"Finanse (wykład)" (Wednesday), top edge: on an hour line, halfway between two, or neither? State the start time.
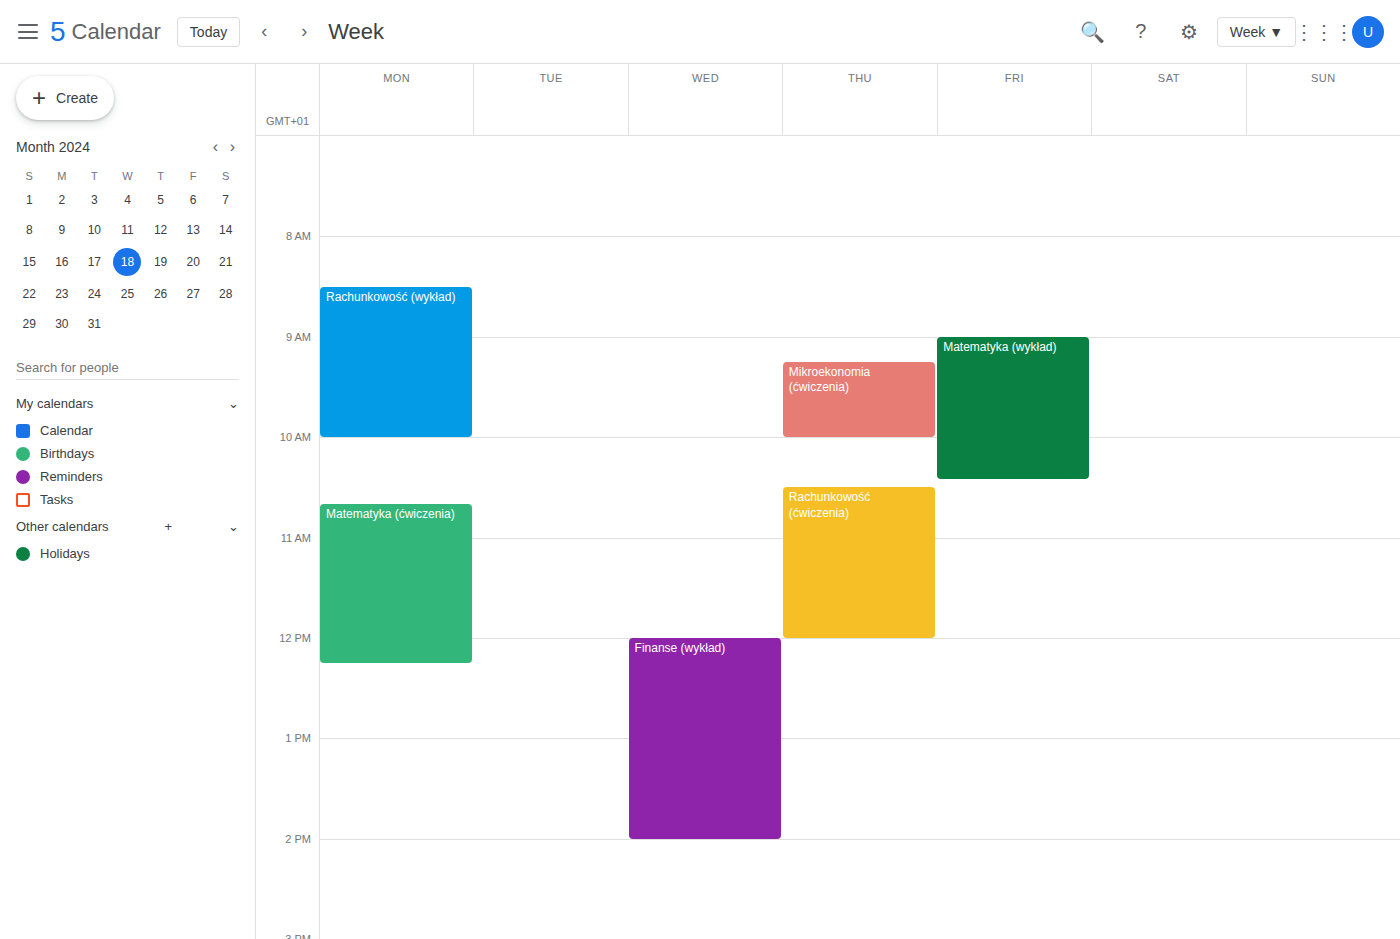
12:00 PM -- exactly on the 12 PM line.